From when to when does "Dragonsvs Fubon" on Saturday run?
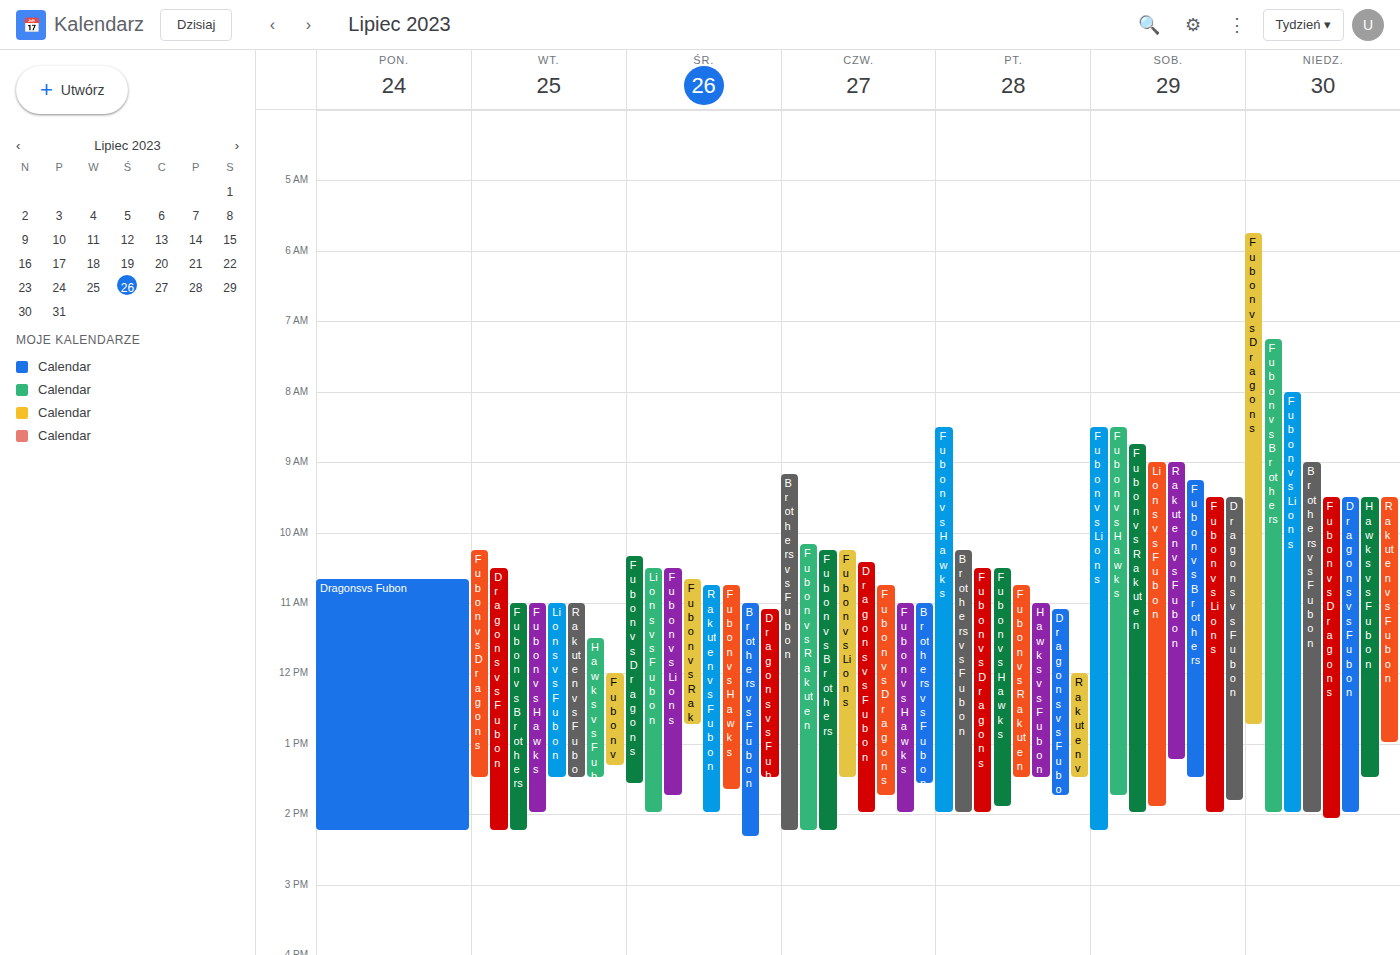
9:30 AM to 1:50 PM